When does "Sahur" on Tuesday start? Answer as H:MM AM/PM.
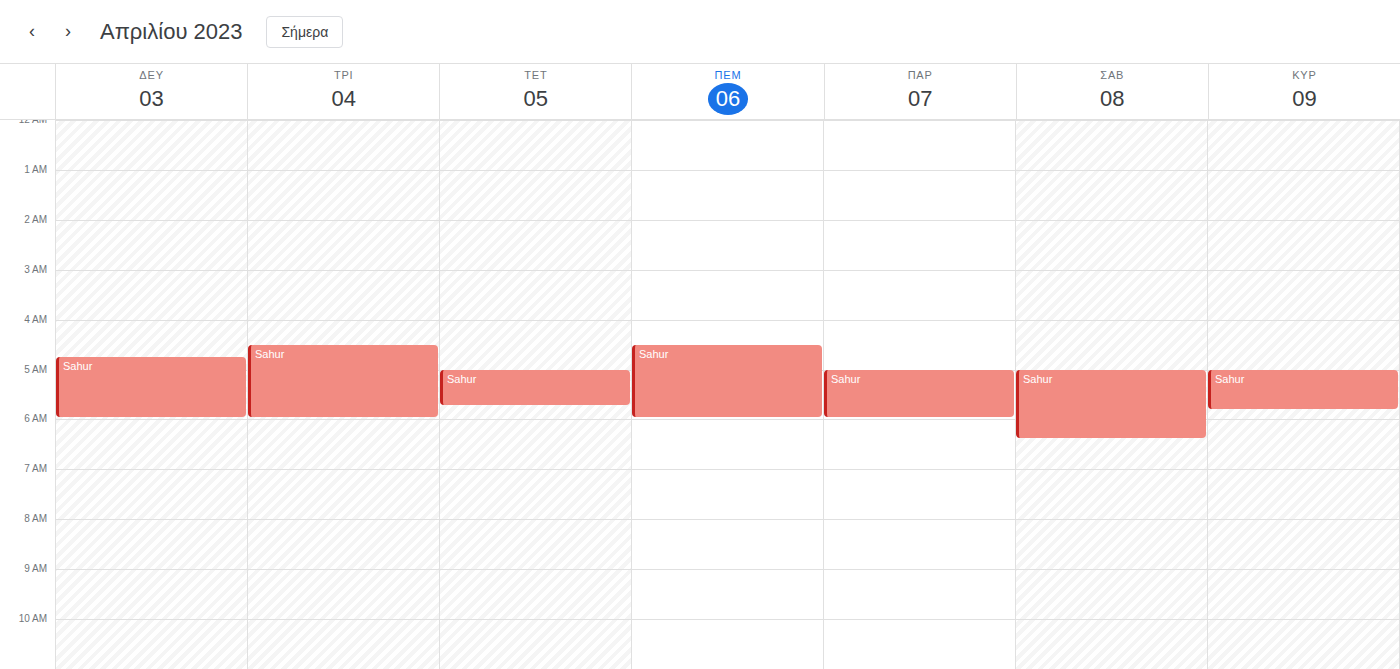
4:30 AM